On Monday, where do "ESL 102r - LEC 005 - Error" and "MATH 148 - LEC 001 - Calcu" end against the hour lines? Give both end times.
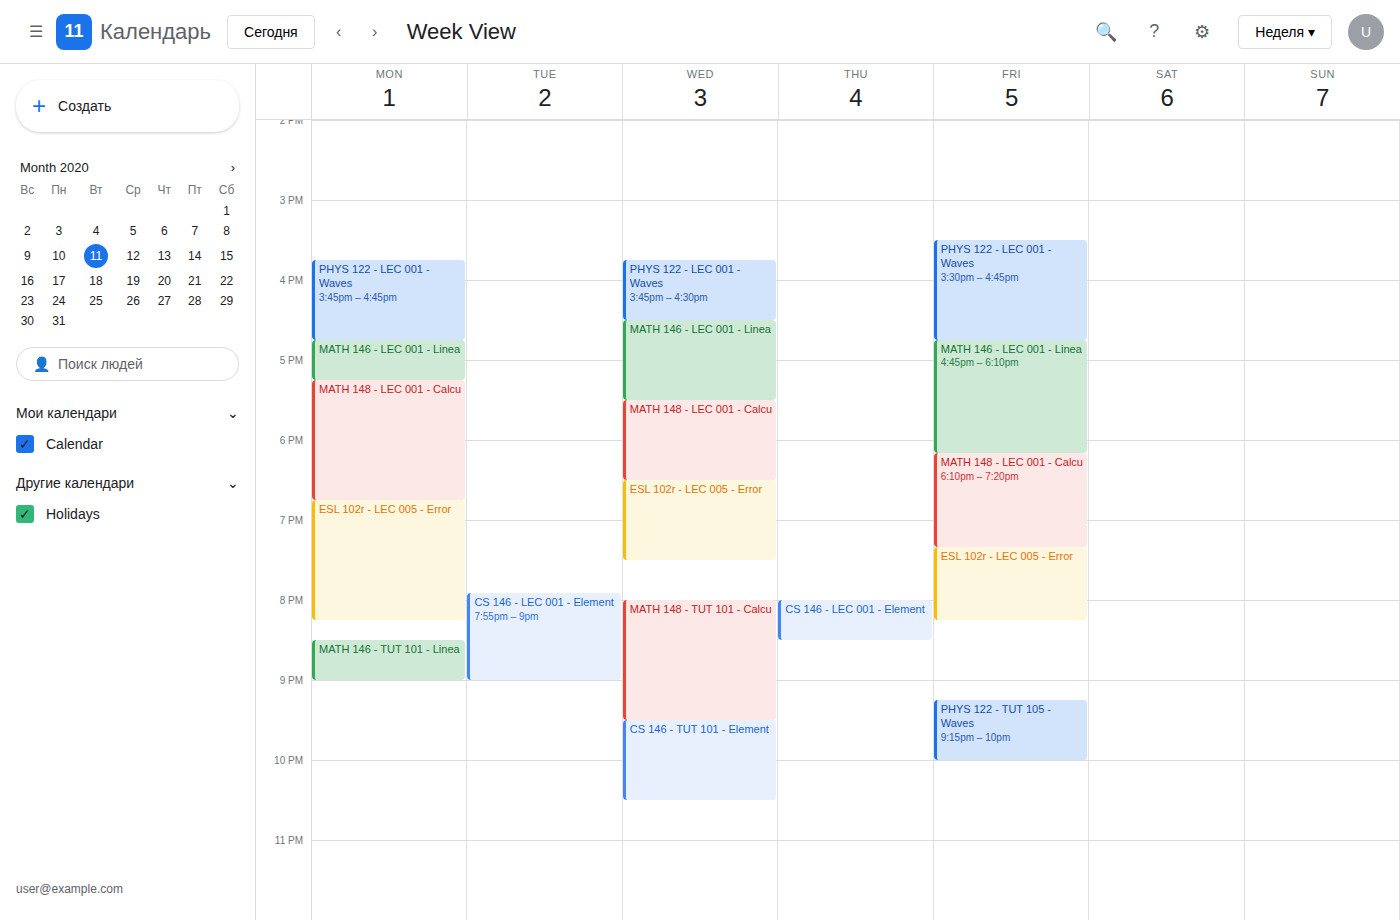
"ESL 102r - LEC 005 - Error": 20:15, neither: a quarter of the way from the 20:00 line to the 21:00 line. "MATH 148 - LEC 001 - Calcu": 18:45, neither: three quarters of the way from the 18:00 line to the 19:00 line.